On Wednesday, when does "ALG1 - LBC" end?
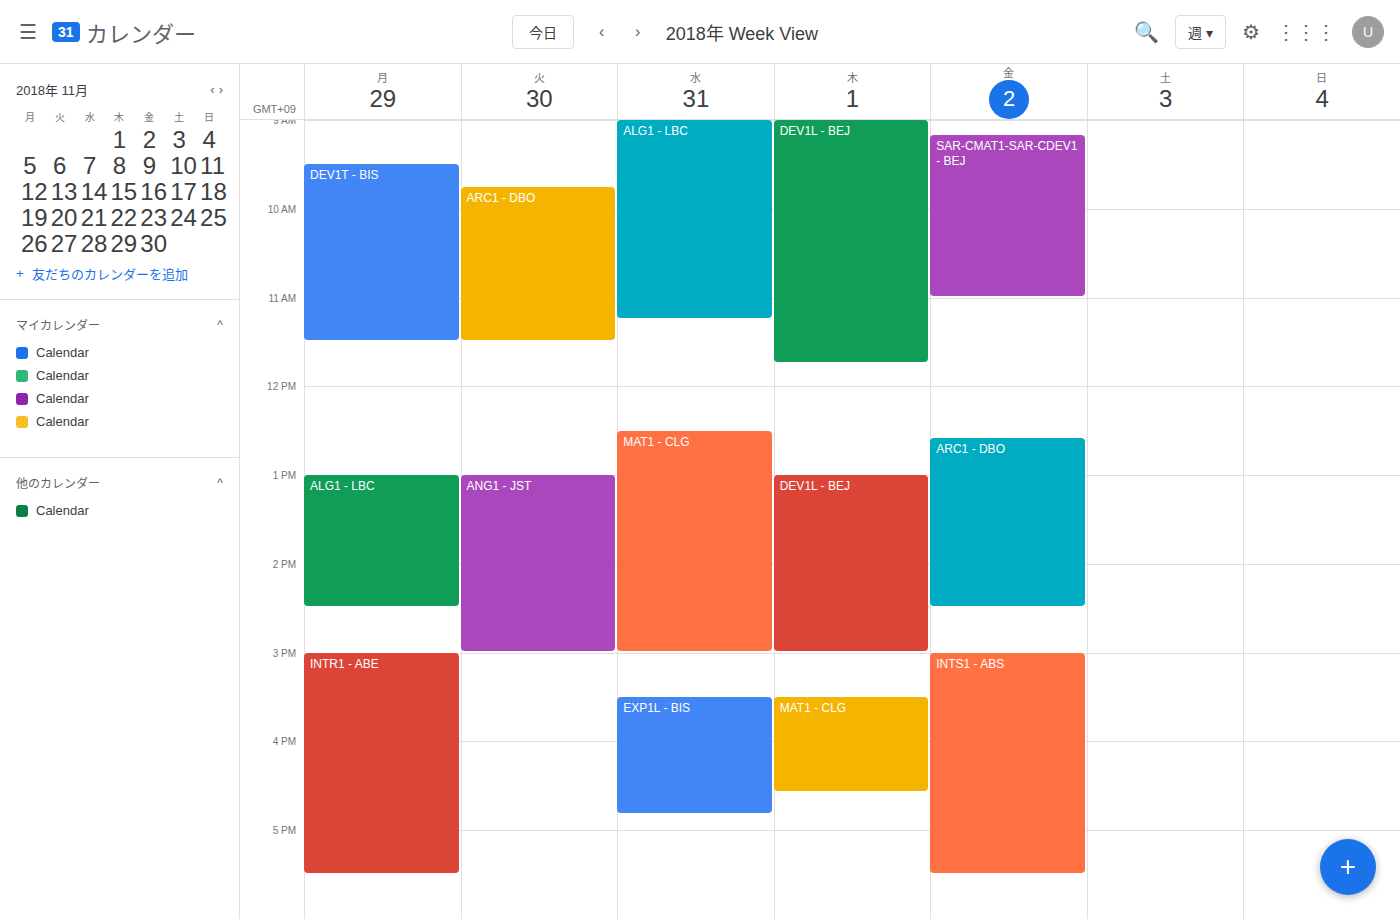
11:15 AM